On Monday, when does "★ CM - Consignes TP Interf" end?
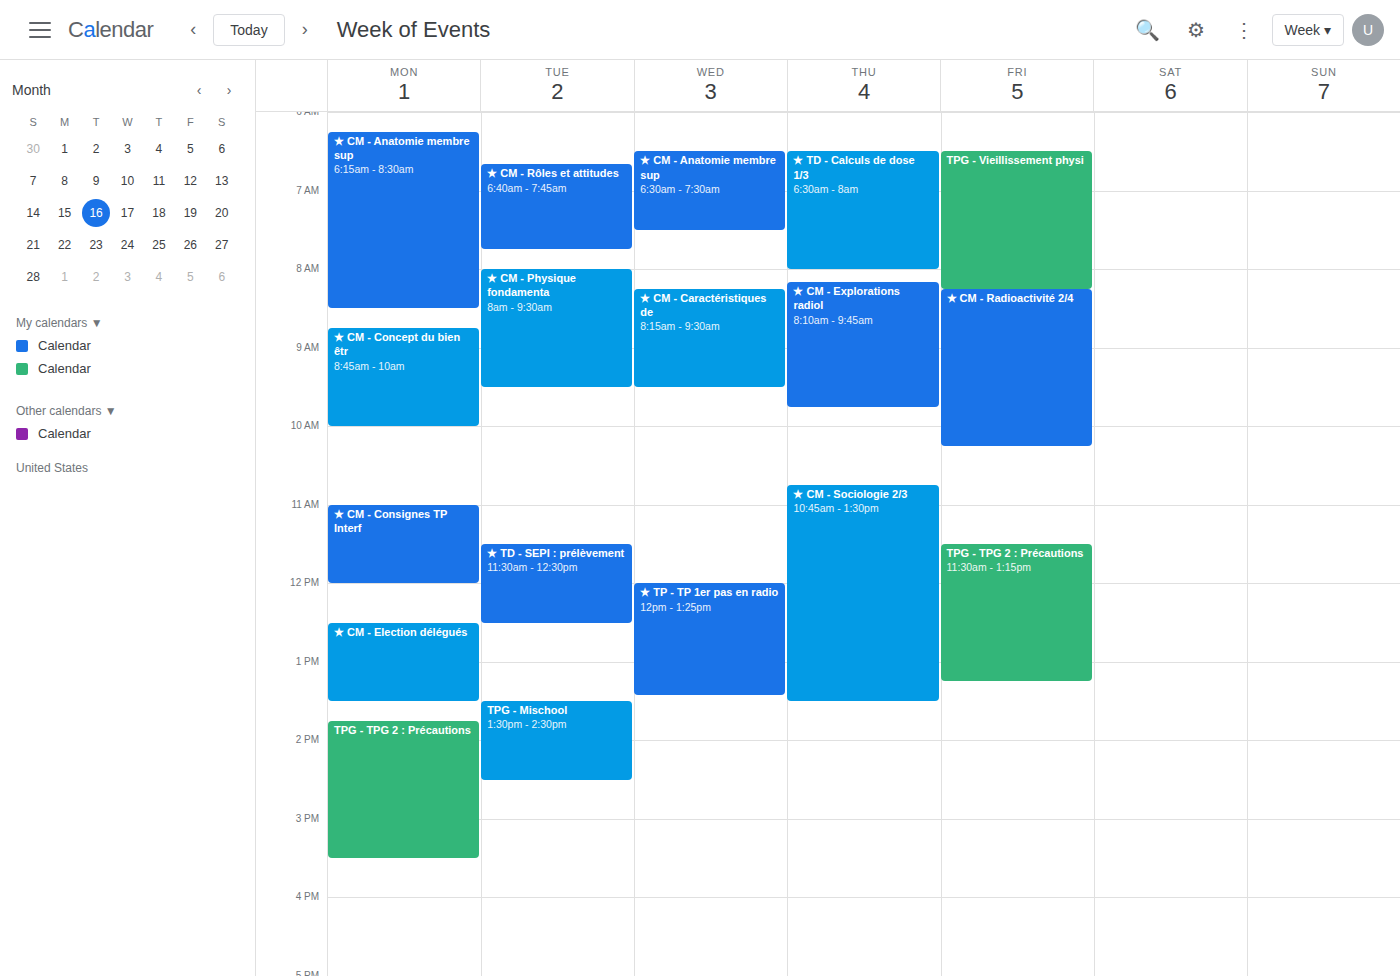
12:00 PM